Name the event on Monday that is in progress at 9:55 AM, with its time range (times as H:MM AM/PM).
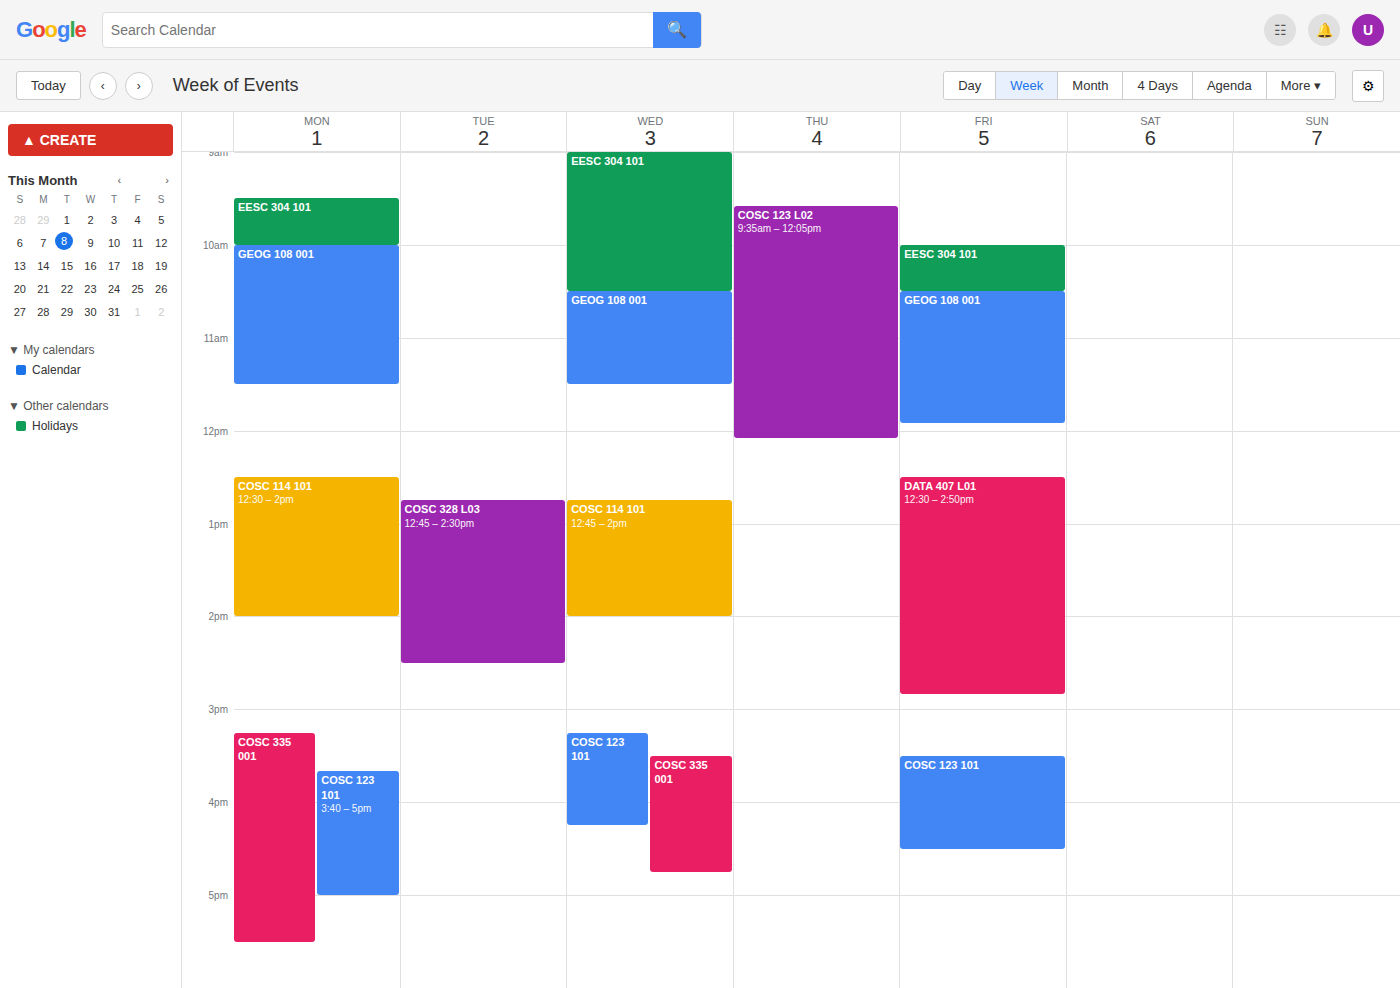
"EESC 304 101", 9:30 AM to 10:00 AM